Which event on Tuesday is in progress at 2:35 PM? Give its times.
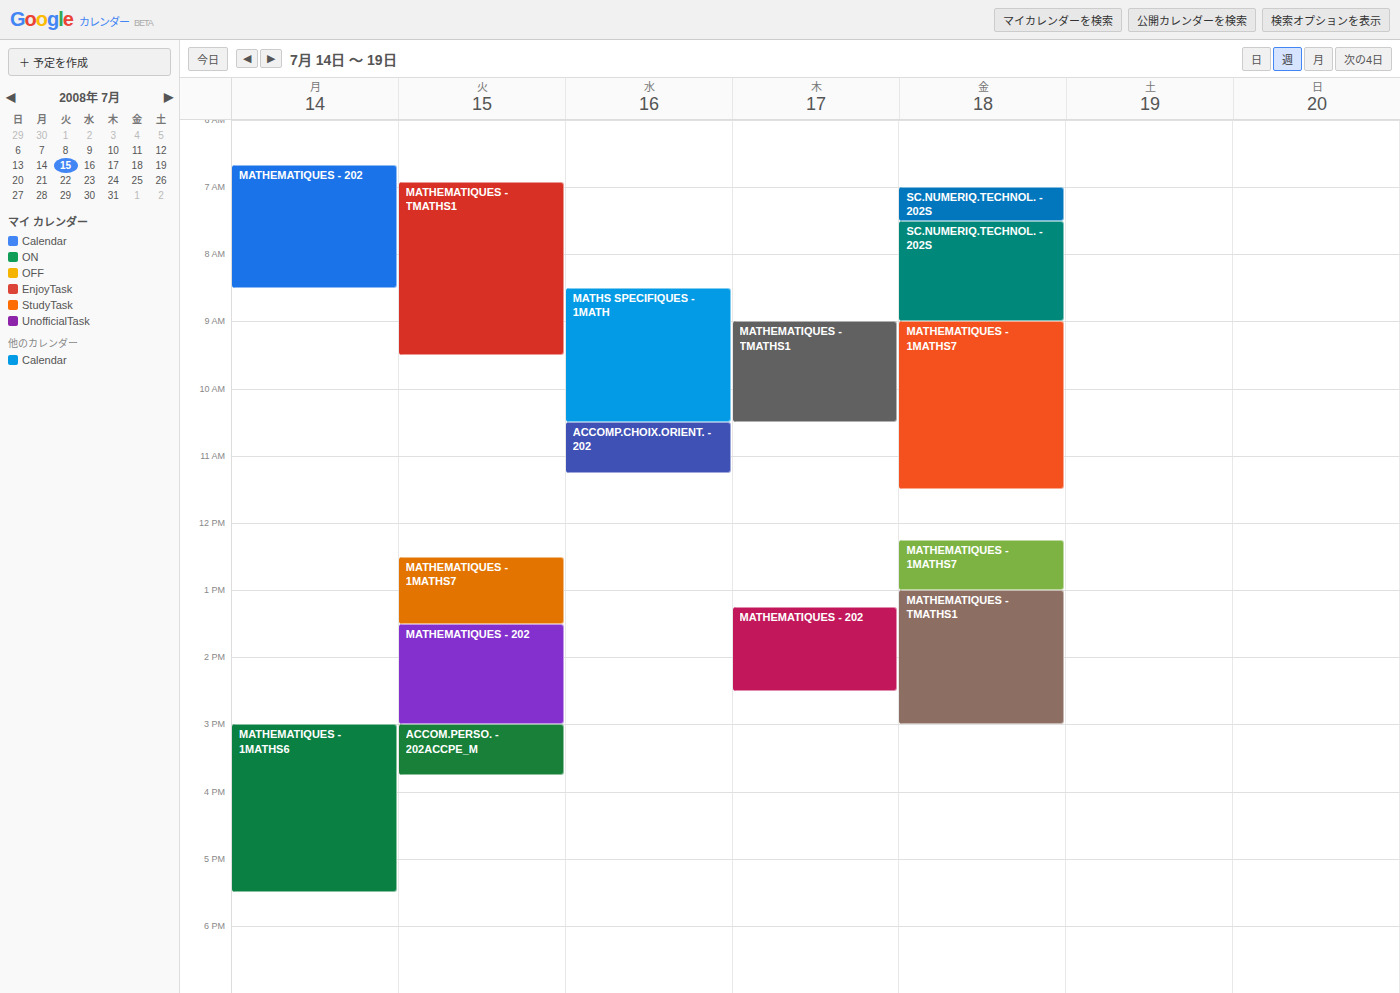
"MATHEMATIQUES - 202", 1:30 PM to 3:00 PM